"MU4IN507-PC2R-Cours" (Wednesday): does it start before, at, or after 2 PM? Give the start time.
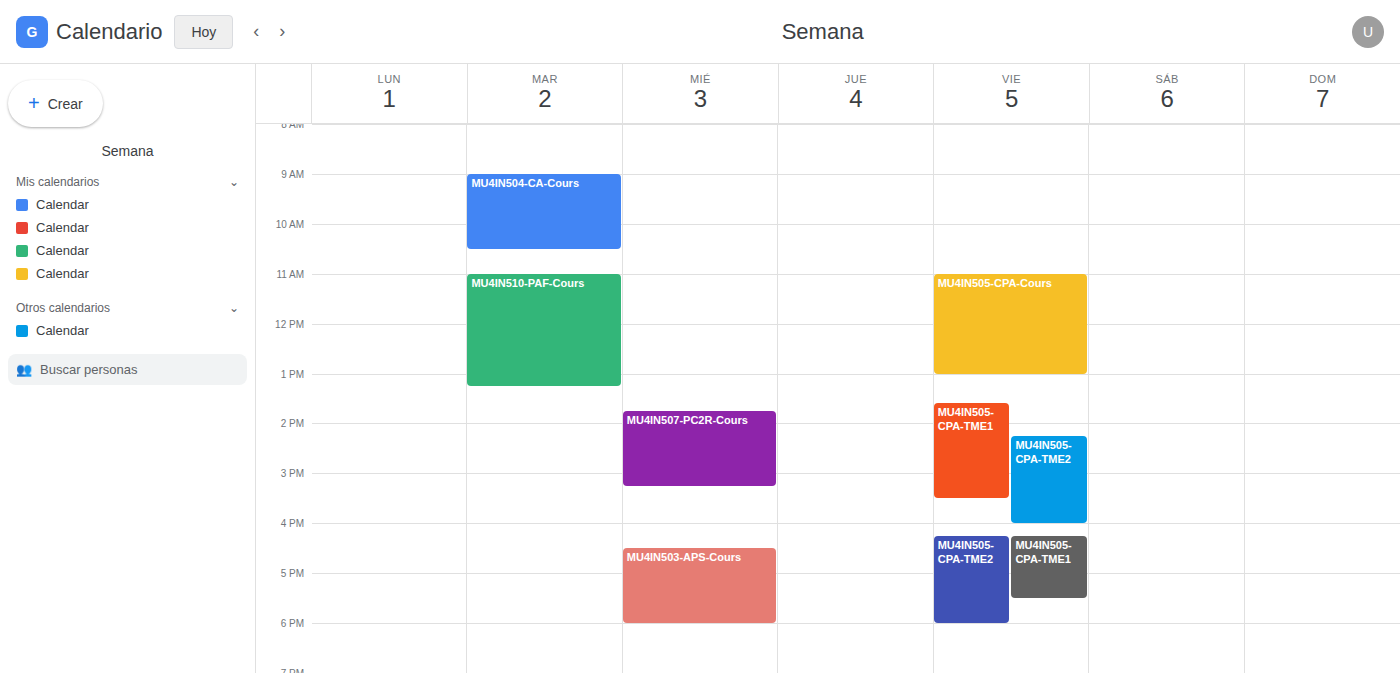
1:45 PM -- before 2 PM, 15 minutes above the 2 PM line.